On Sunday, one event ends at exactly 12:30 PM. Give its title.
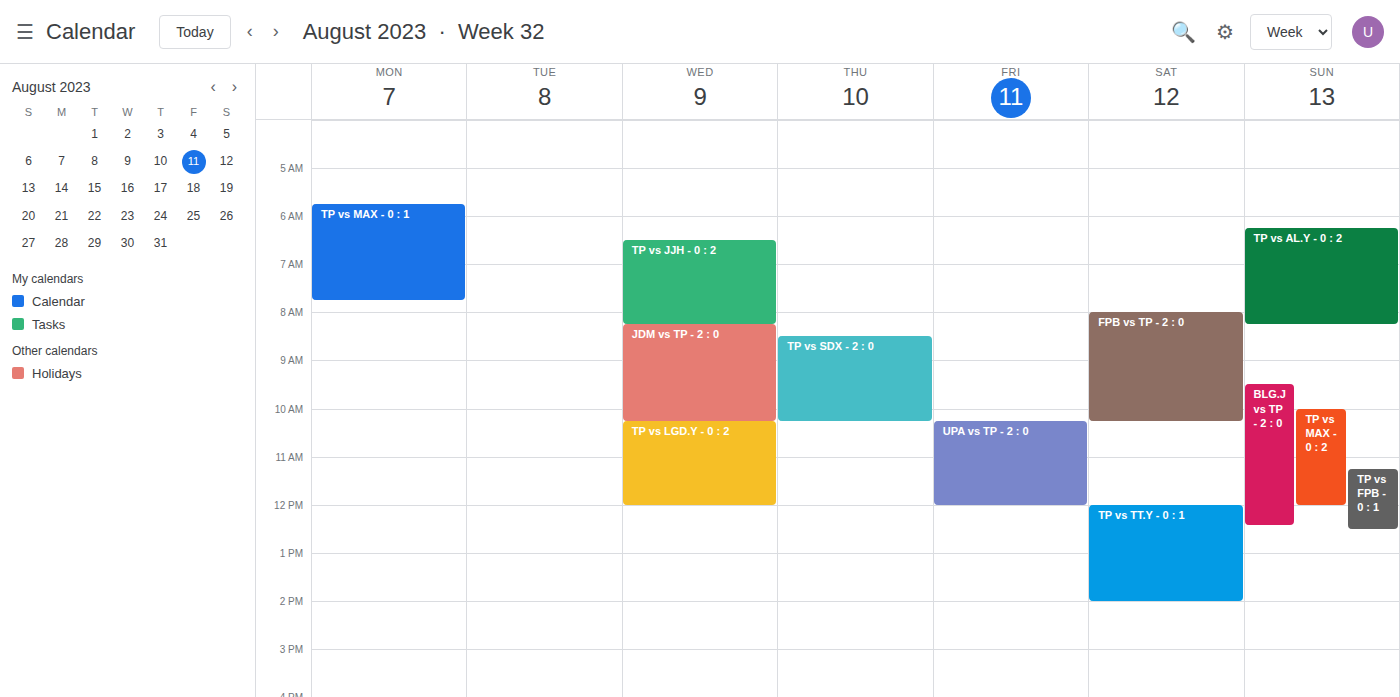
"TP vs FPB - 0 : 1"